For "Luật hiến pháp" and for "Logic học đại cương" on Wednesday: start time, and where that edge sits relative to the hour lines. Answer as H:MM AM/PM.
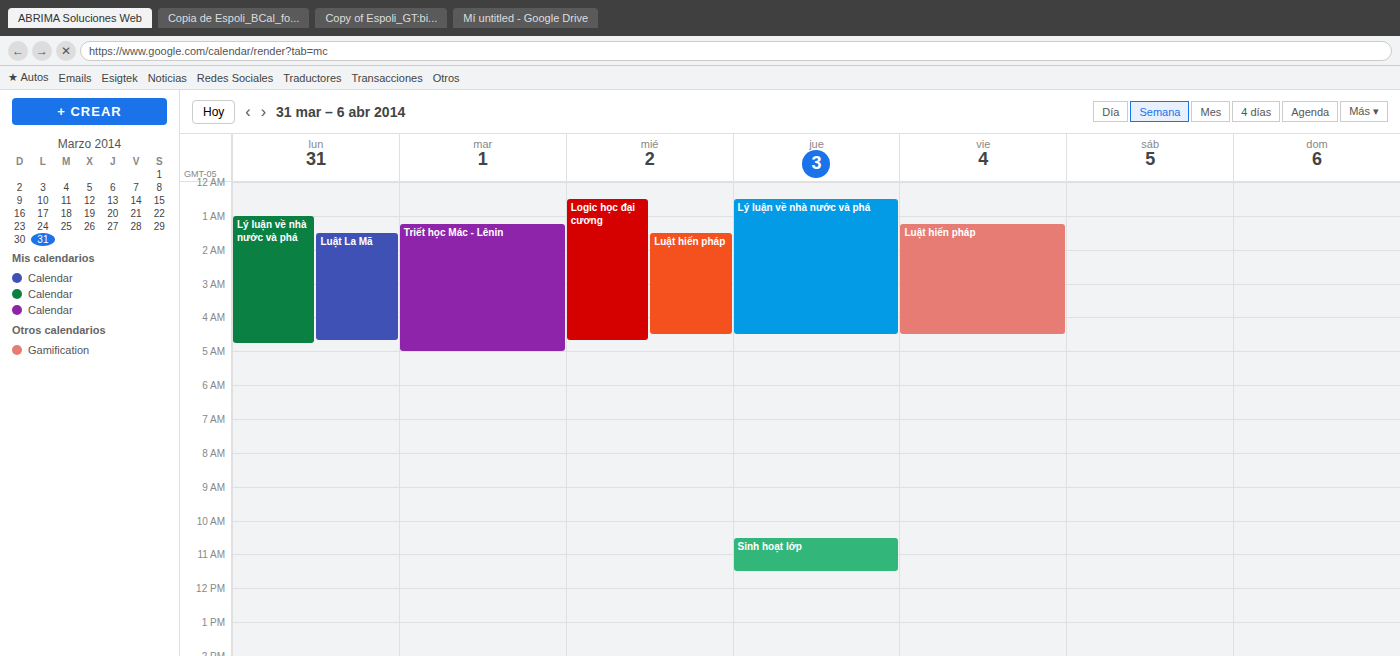
"Luật hiến pháp": 1:30 AM, halfway between the 1 AM and 2 AM lines. "Logic học đại cương": 12:30 AM, halfway between the 12 AM and 1 AM lines.